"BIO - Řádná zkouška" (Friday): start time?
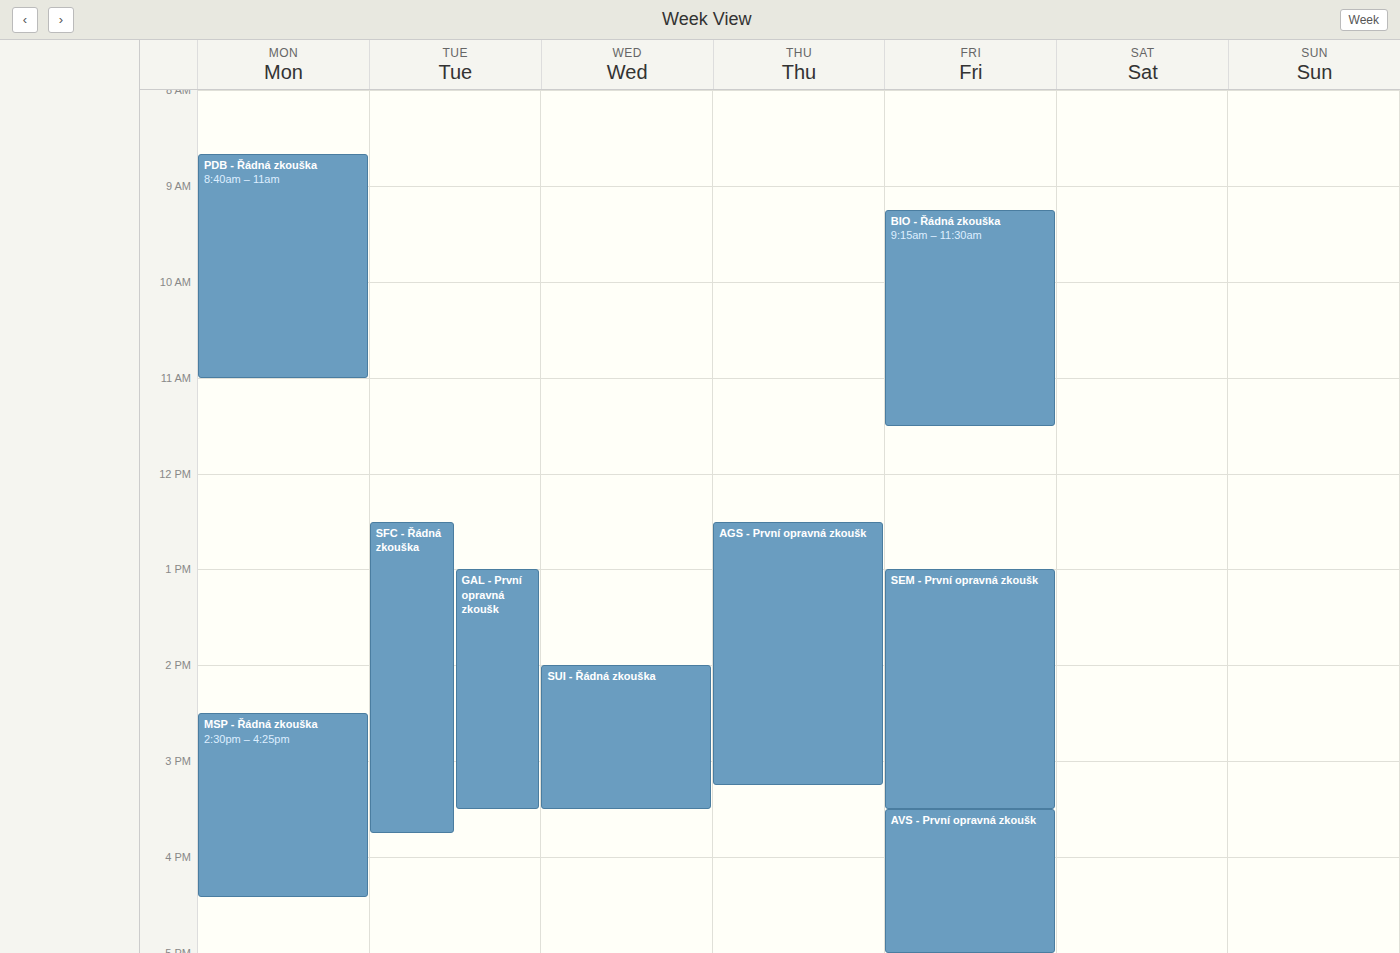
09:15